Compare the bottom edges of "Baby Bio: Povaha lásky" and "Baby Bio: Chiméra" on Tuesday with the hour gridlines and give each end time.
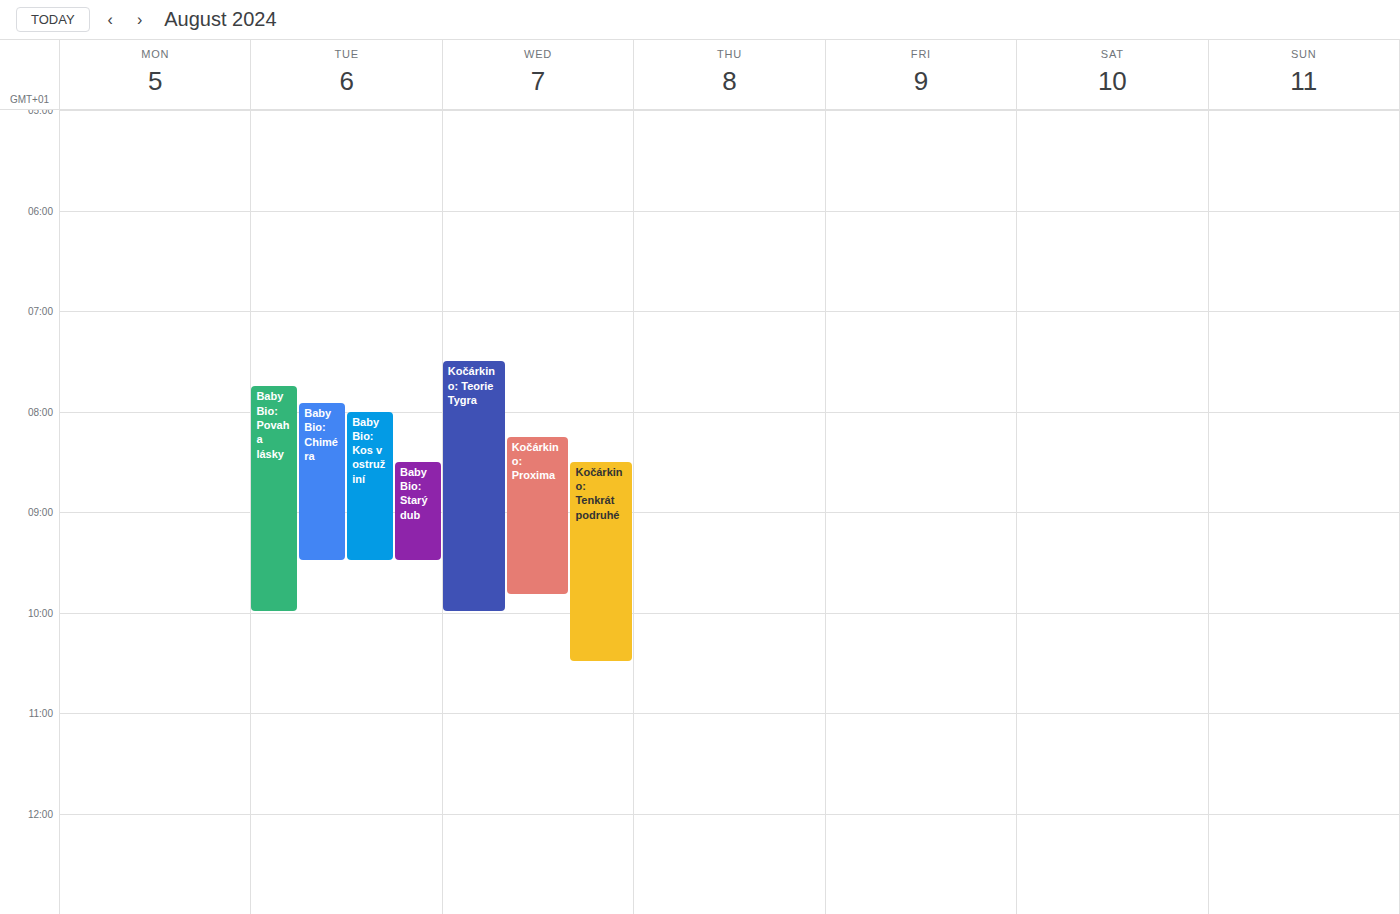
"Baby Bio: Povaha lásky": 10:00 AM, exactly on the 10 AM line. "Baby Bio: Chiméra": 9:30 AM, halfway between the 9 AM and 10 AM lines.